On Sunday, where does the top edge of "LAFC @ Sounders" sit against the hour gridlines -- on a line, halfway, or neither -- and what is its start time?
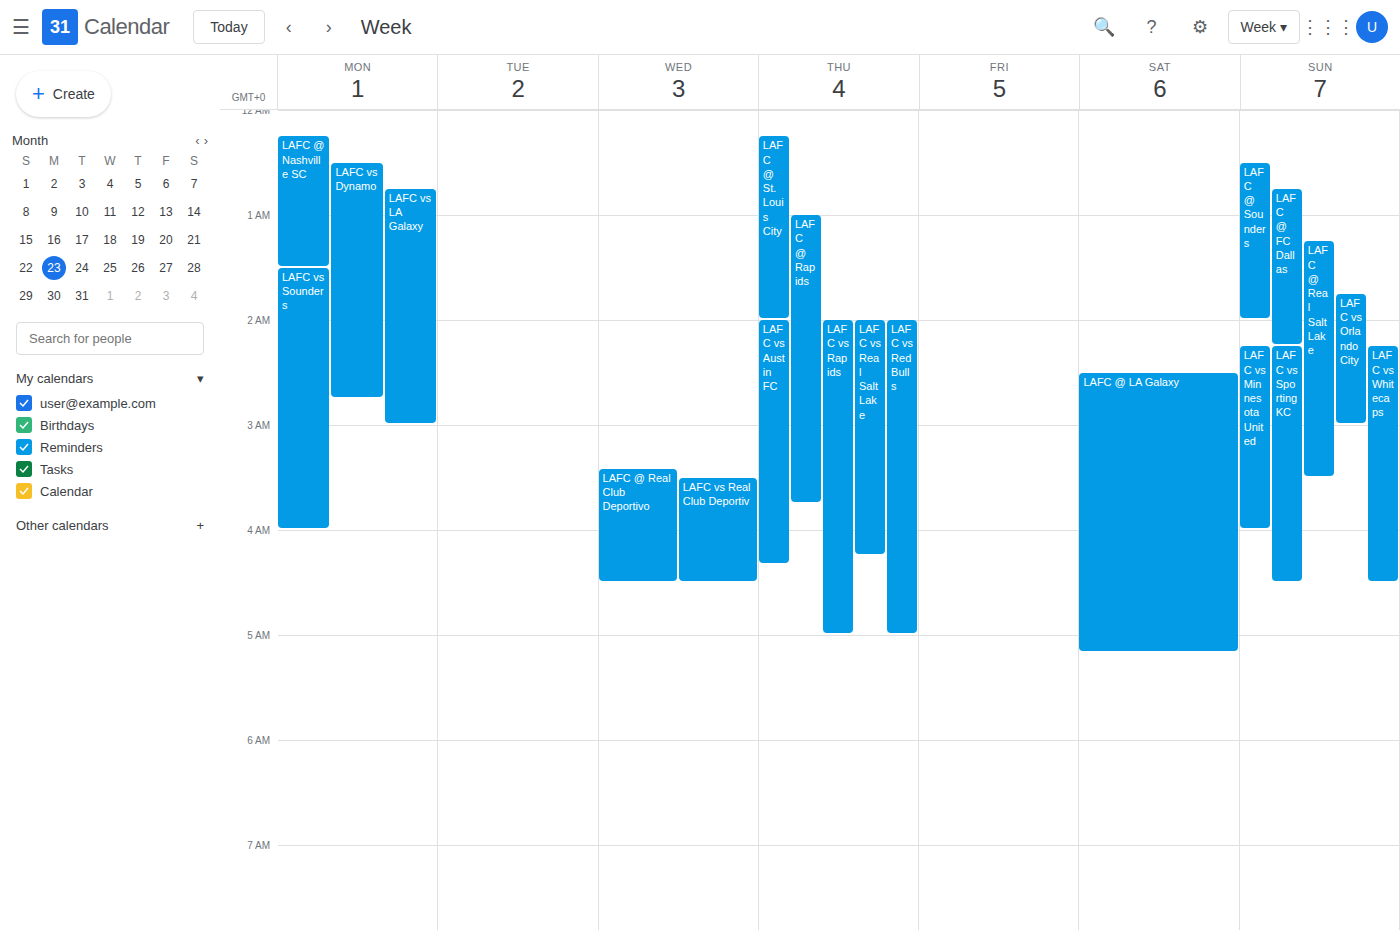
12:30 AM -- halfway between the 12 AM and 1 AM lines.